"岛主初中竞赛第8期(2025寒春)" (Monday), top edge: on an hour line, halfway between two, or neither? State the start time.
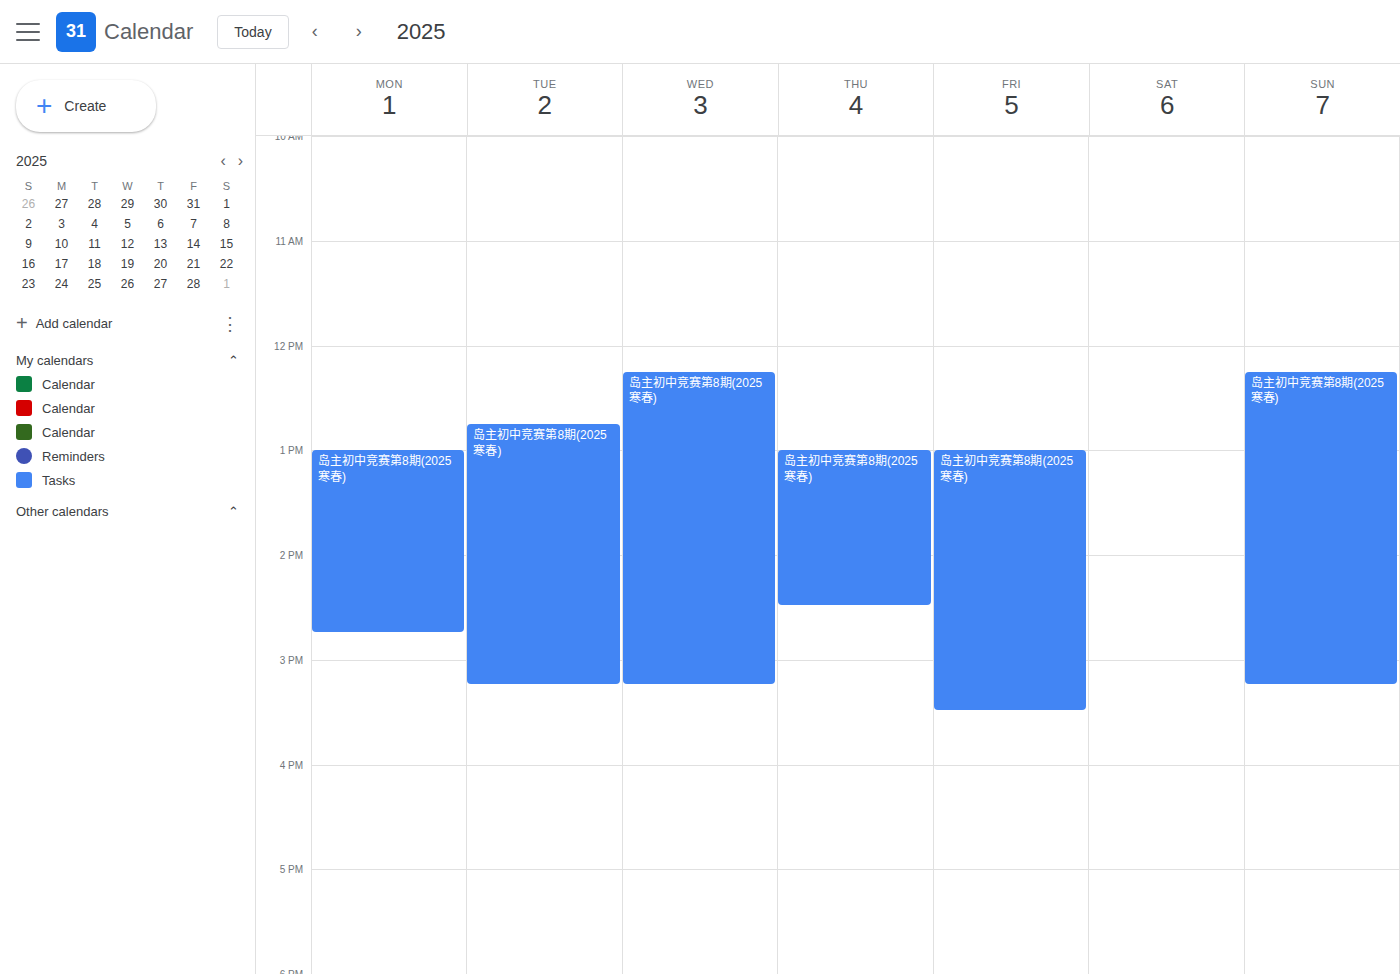
1:00 PM -- exactly on the 1 PM line.